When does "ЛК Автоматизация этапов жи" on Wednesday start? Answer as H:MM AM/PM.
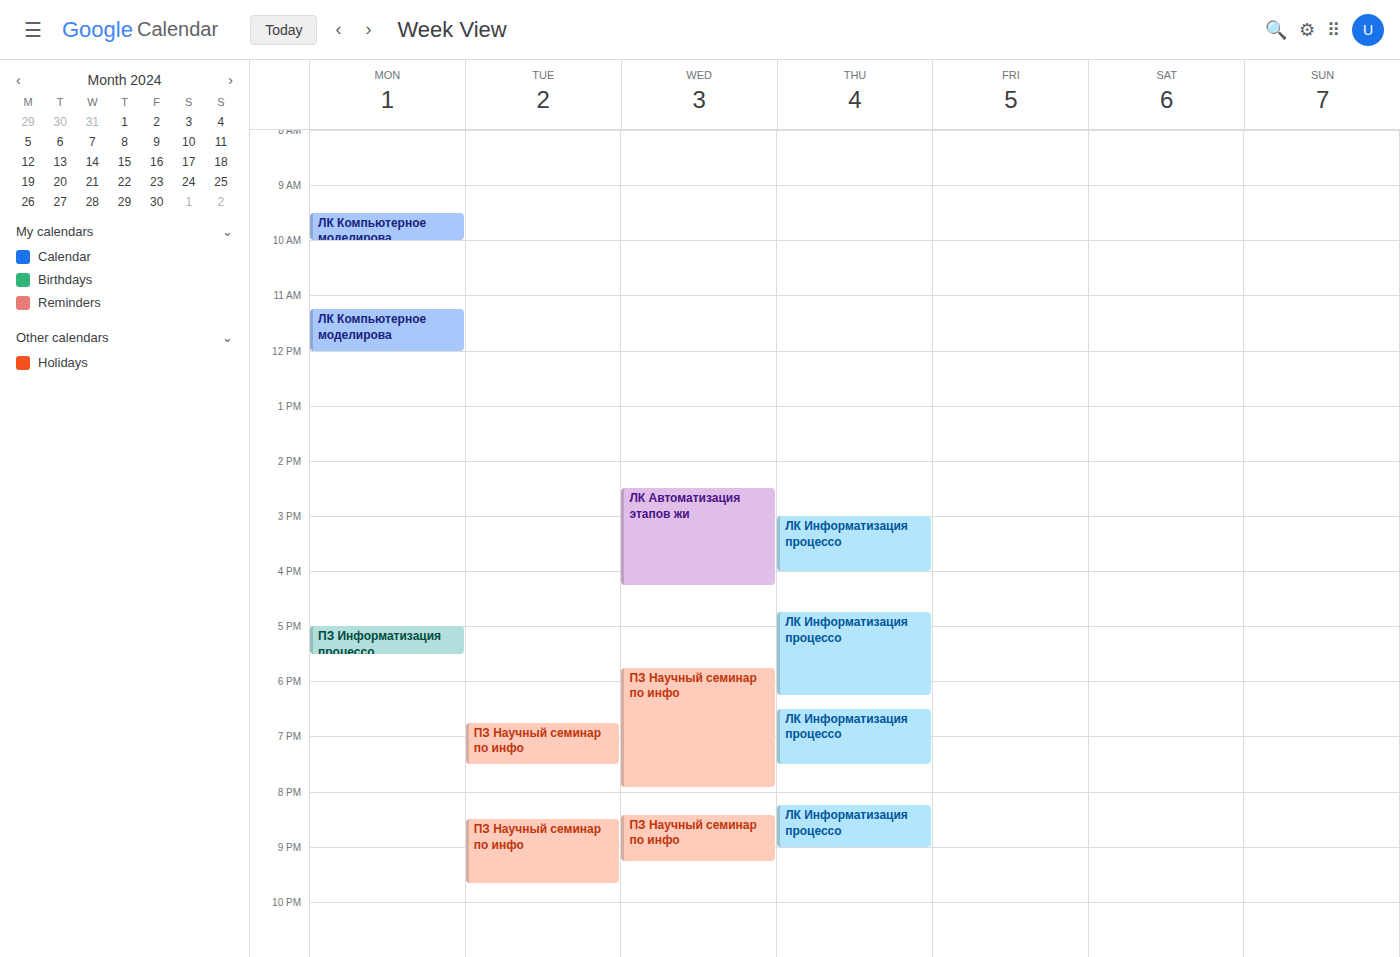
2:30 PM